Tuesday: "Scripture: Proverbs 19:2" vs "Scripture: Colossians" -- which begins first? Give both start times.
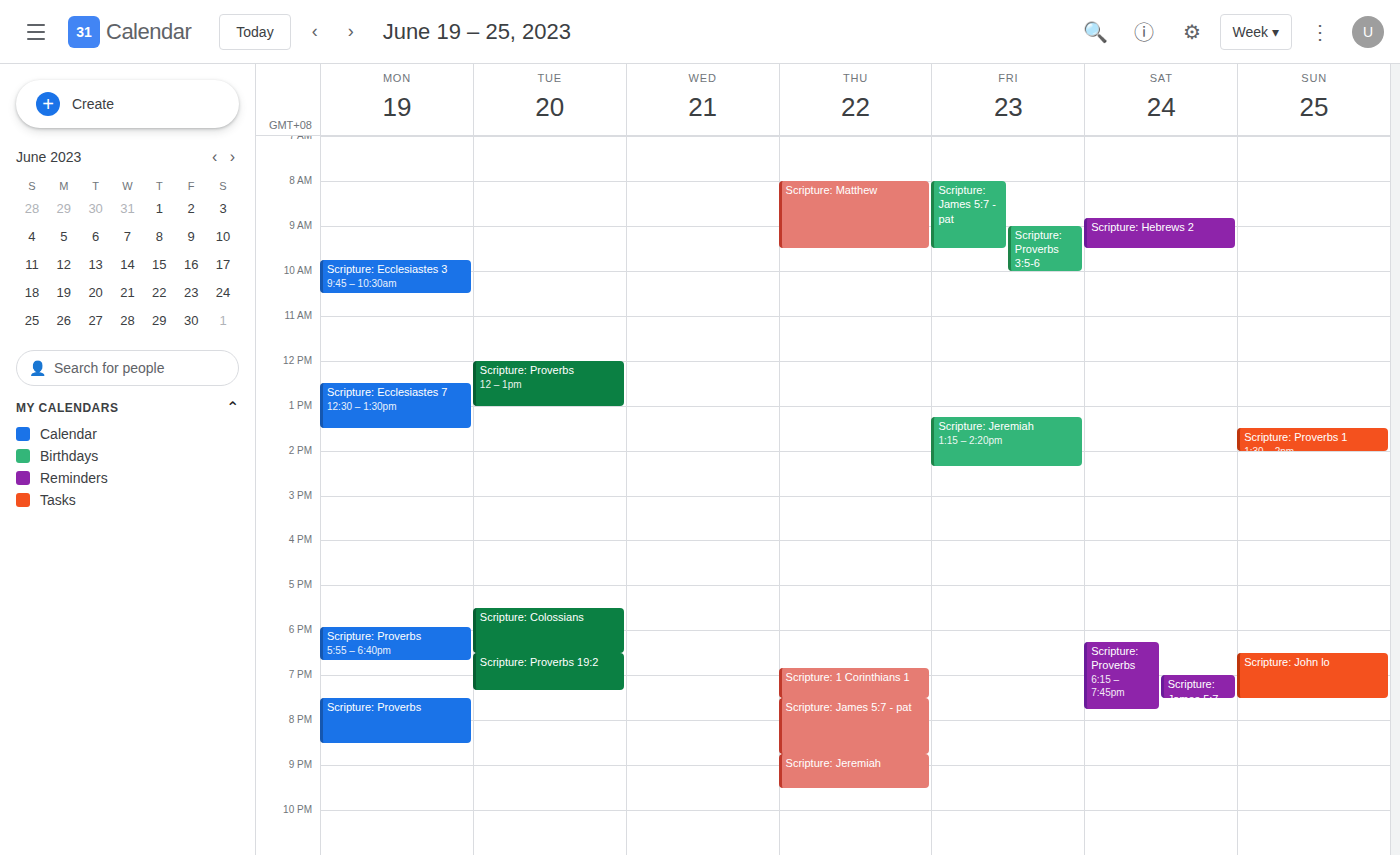
"Scripture: Colossians" 5:30 PM; "Scripture: Proverbs 19:2" 6:30 PM.